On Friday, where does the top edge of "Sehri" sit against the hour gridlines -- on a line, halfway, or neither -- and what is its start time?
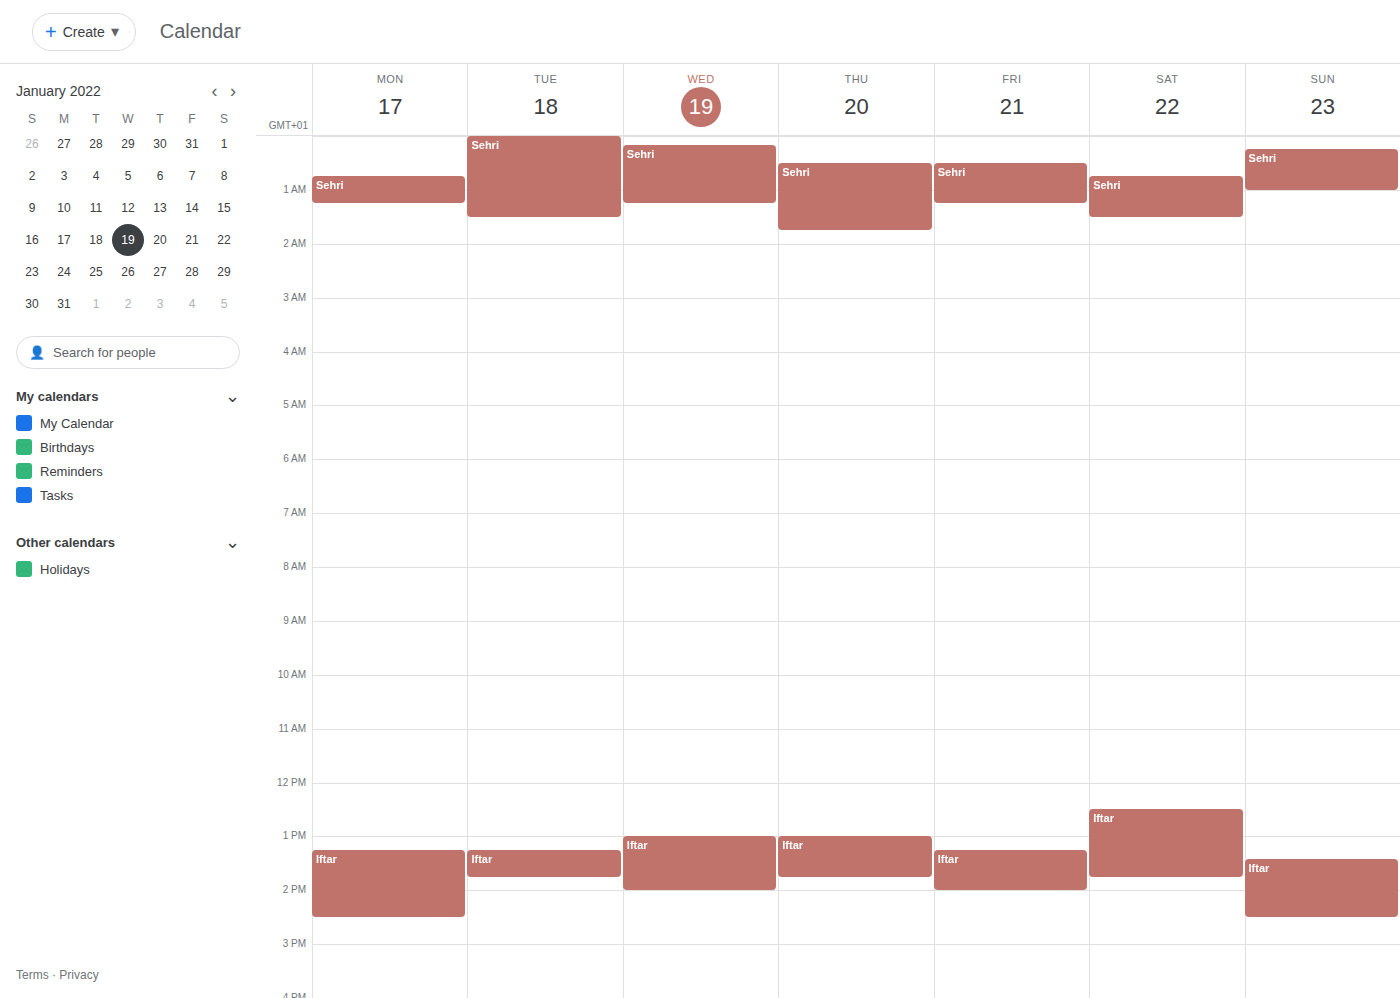
12:30 AM -- halfway between the 12 AM and 1 AM lines.